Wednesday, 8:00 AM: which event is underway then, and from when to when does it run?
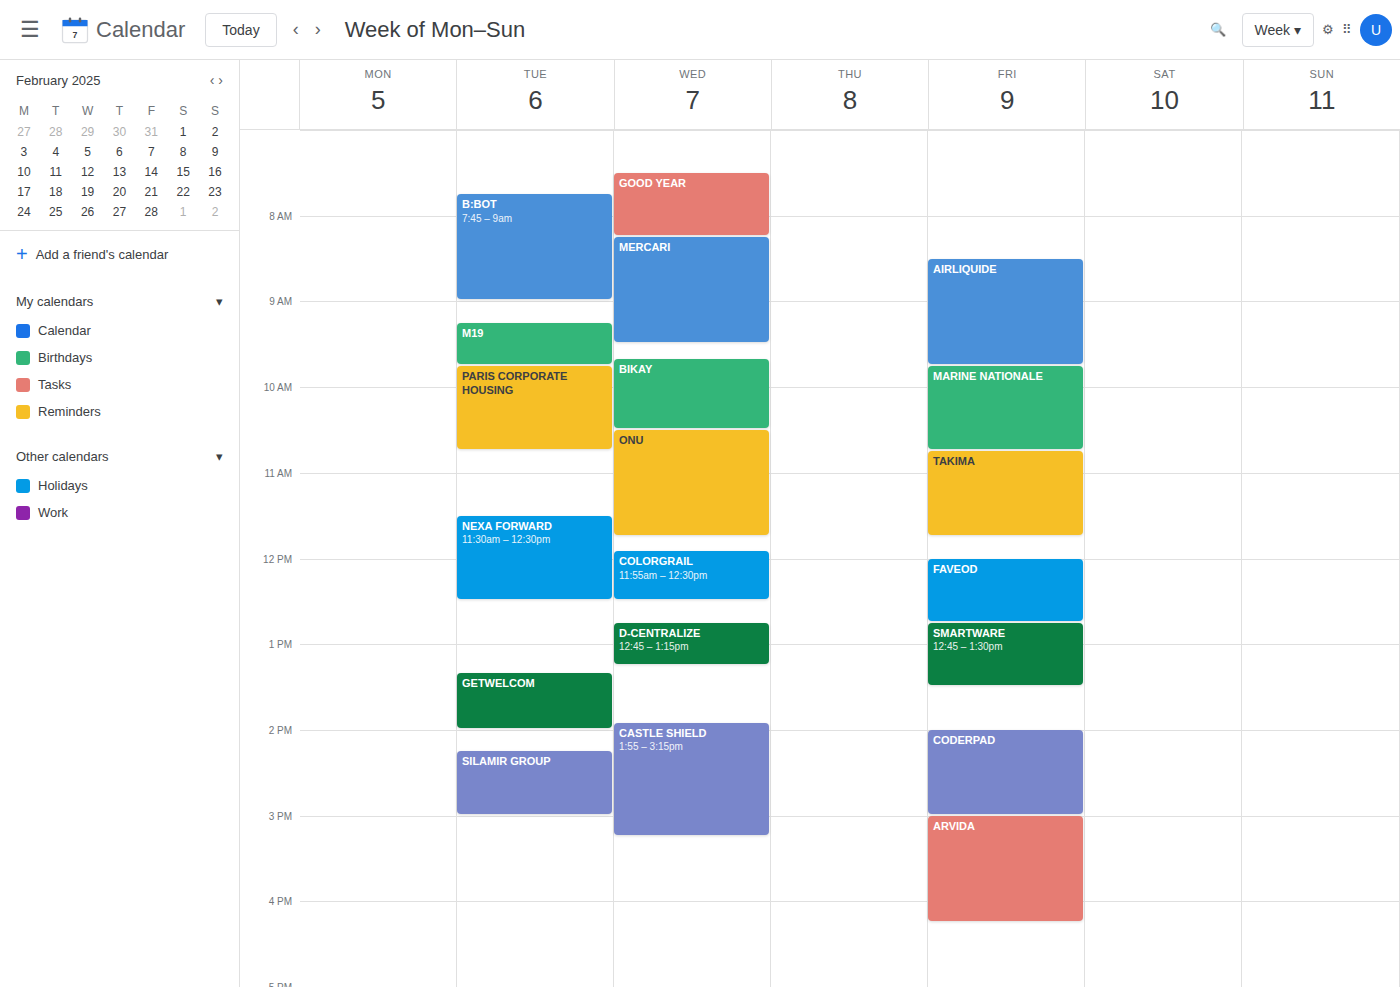
"GOOD YEAR", 7:30 AM to 8:15 AM